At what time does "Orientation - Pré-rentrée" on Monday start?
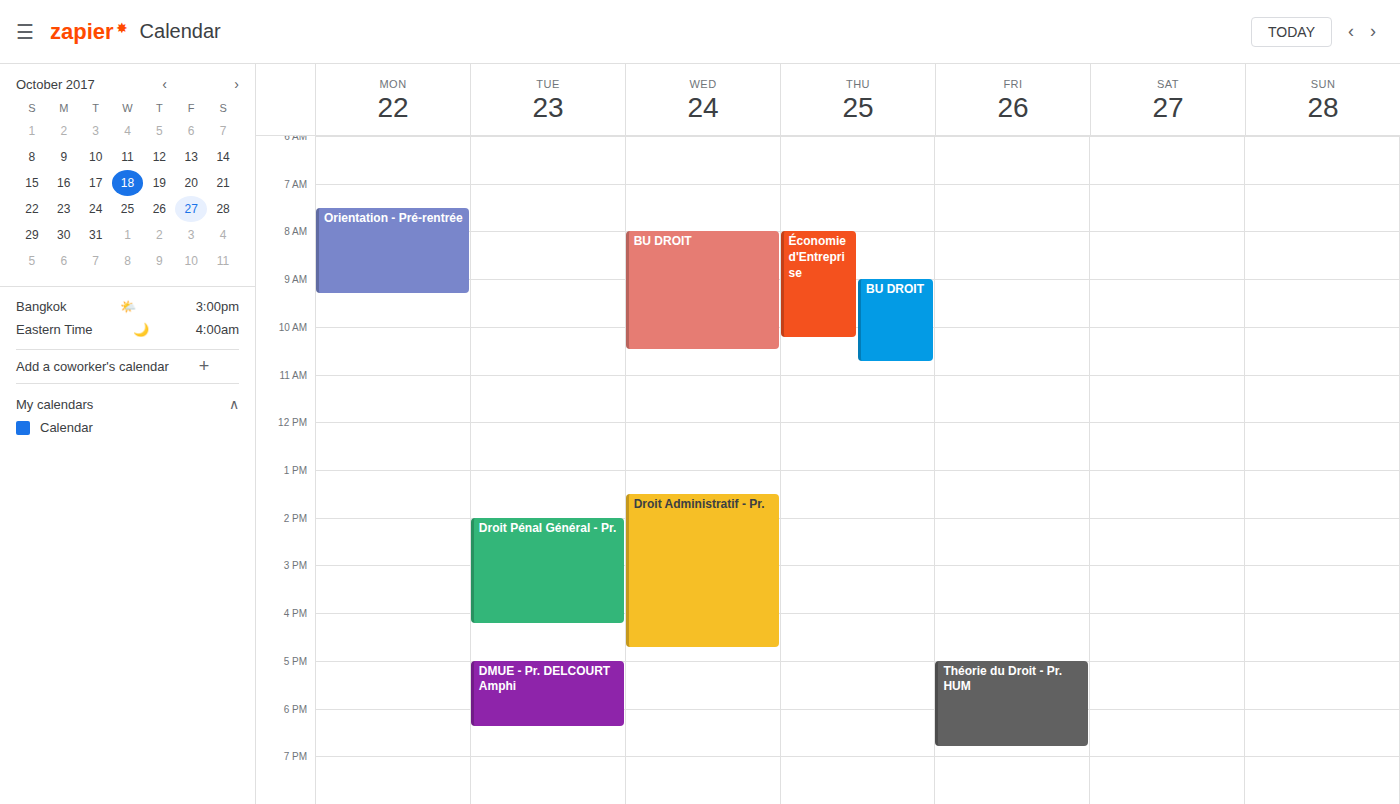
7:30 AM